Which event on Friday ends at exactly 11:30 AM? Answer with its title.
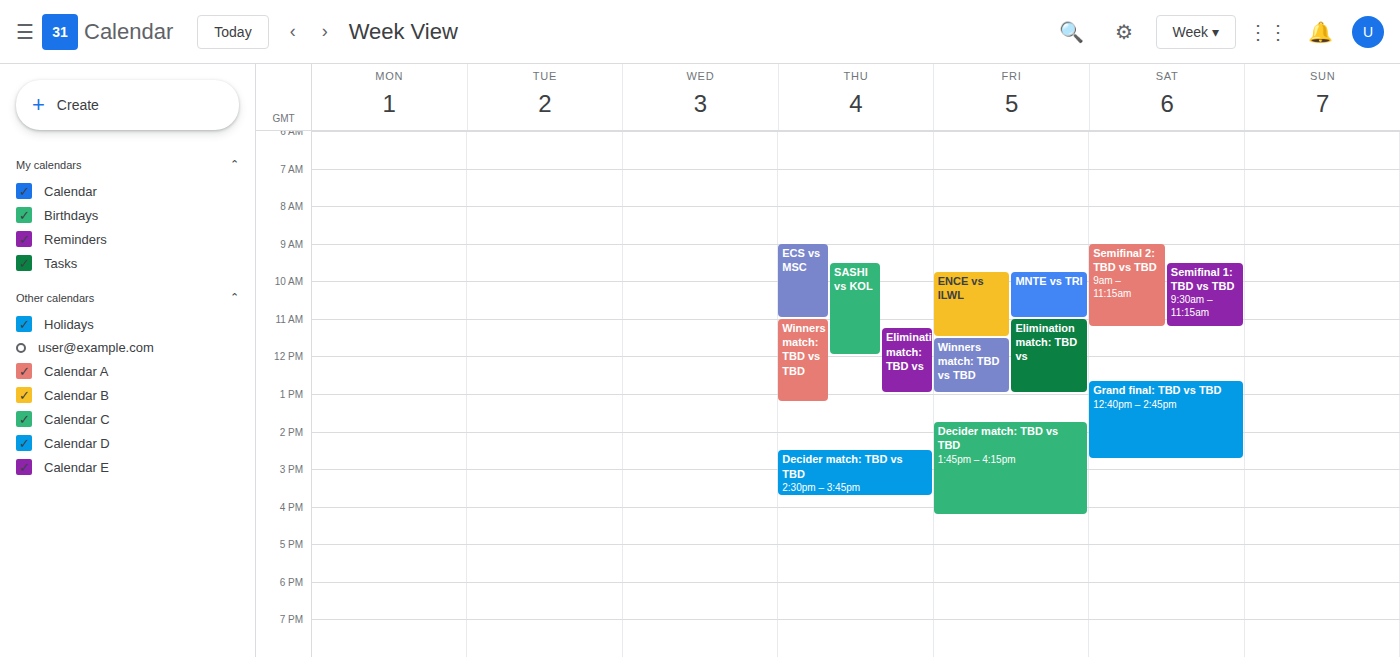
"ENCE vs ILWL"